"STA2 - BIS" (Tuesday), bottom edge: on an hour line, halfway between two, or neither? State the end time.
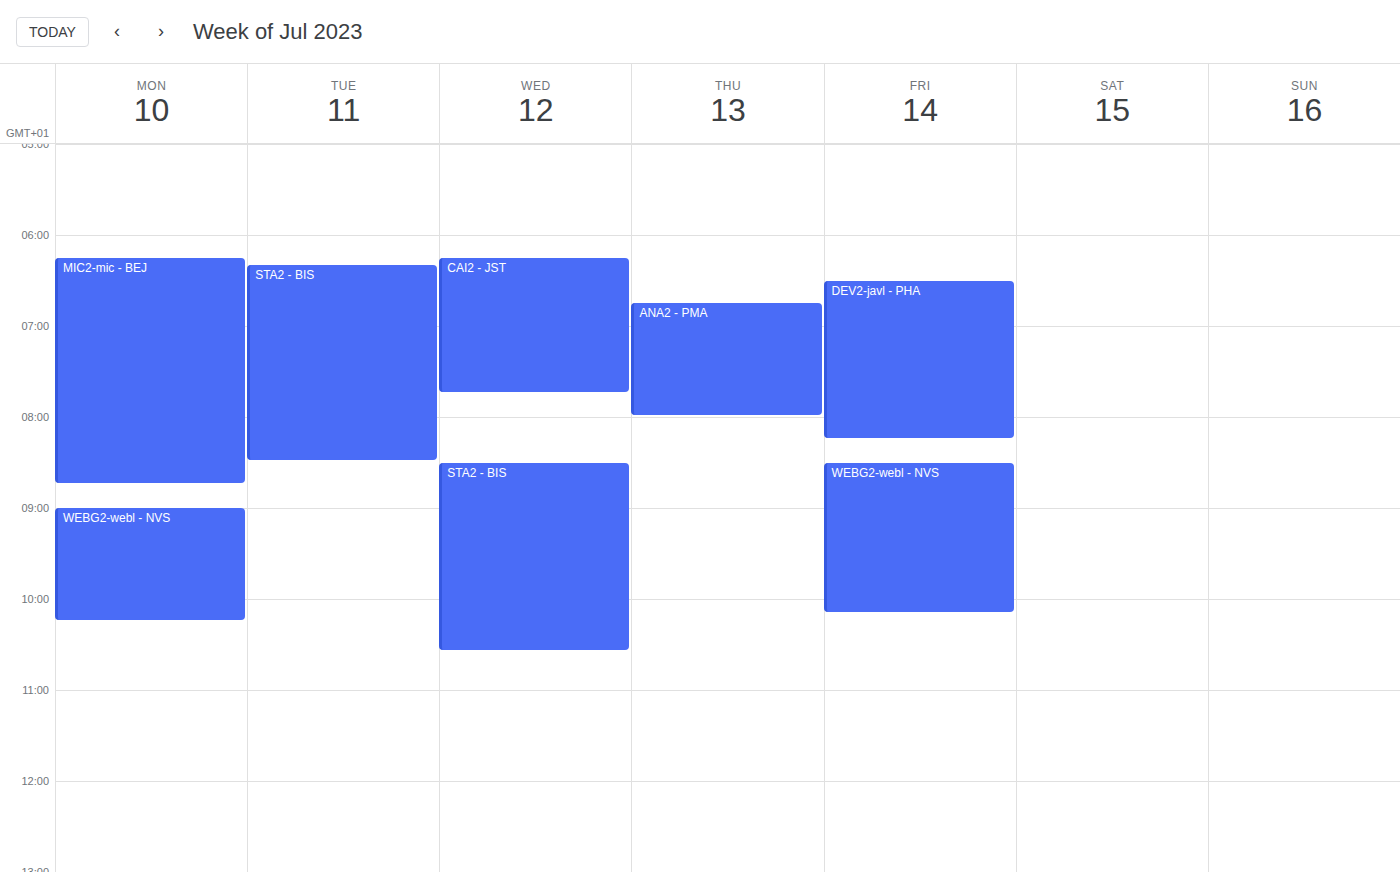
8:30 AM -- halfway between the 8 AM and 9 AM lines.